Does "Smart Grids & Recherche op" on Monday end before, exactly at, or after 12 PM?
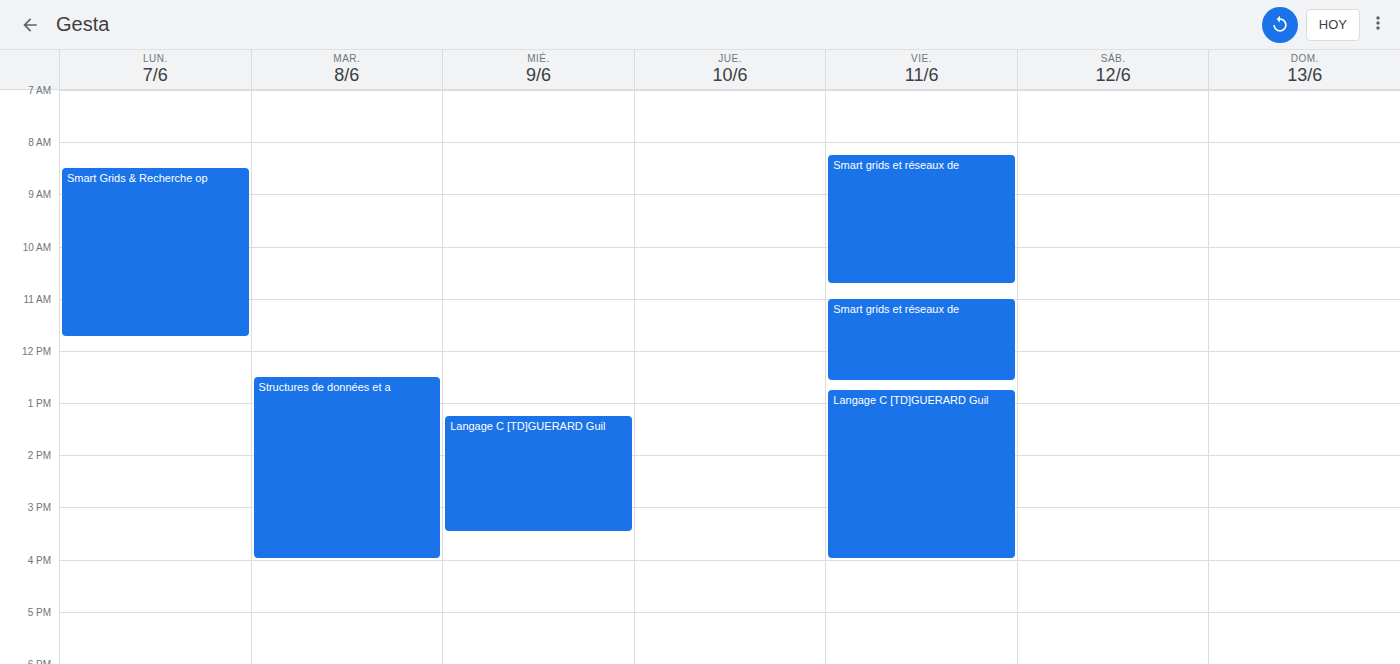
11:45 AM -- before 12 PM, 15 minutes above the 12 PM line.